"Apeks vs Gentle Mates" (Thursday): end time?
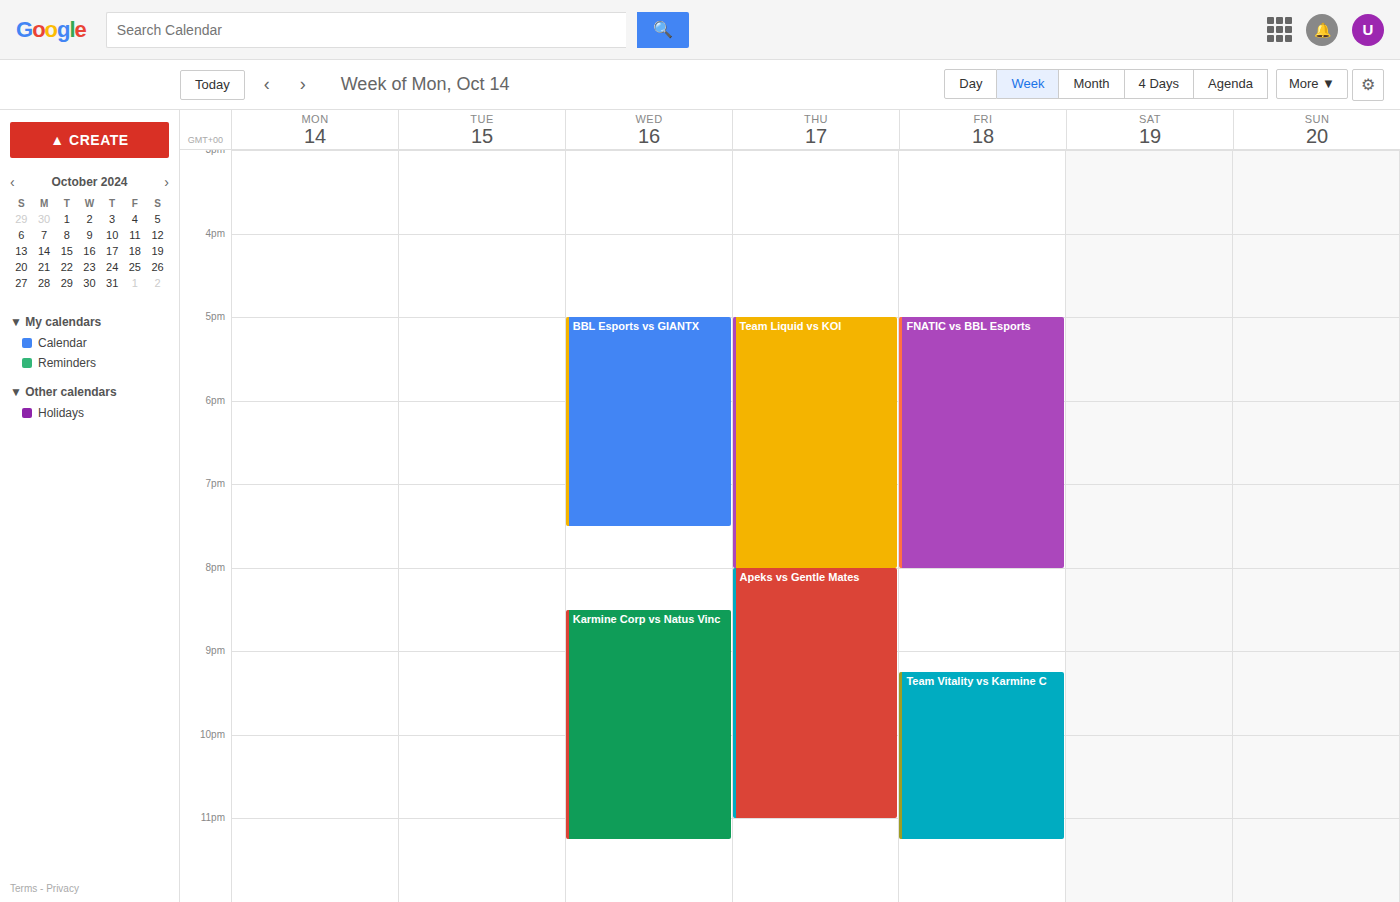
11:00 PM